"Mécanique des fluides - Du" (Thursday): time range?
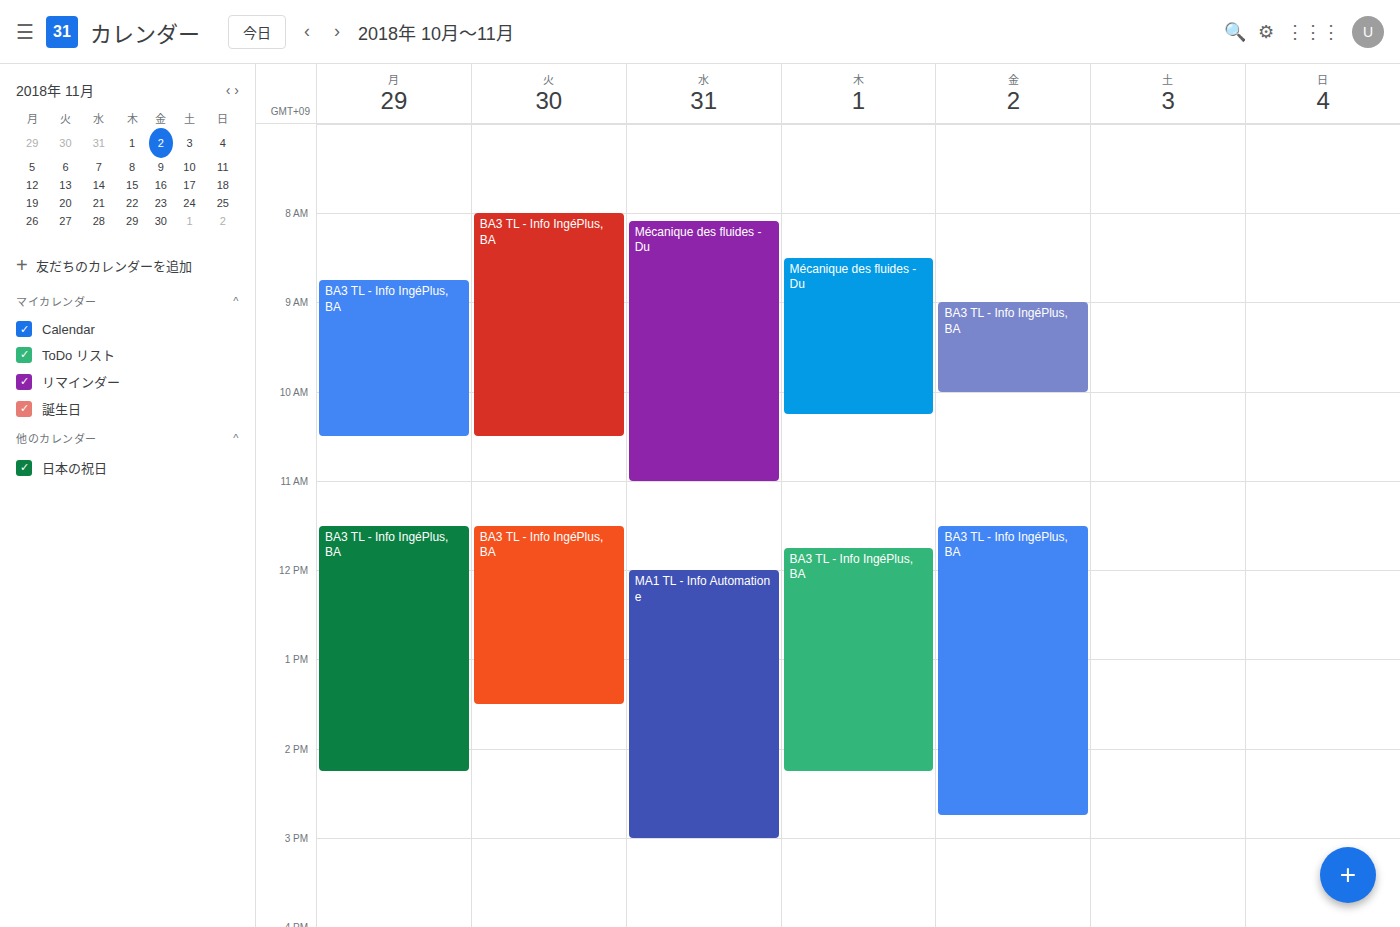
08:30 to 10:15